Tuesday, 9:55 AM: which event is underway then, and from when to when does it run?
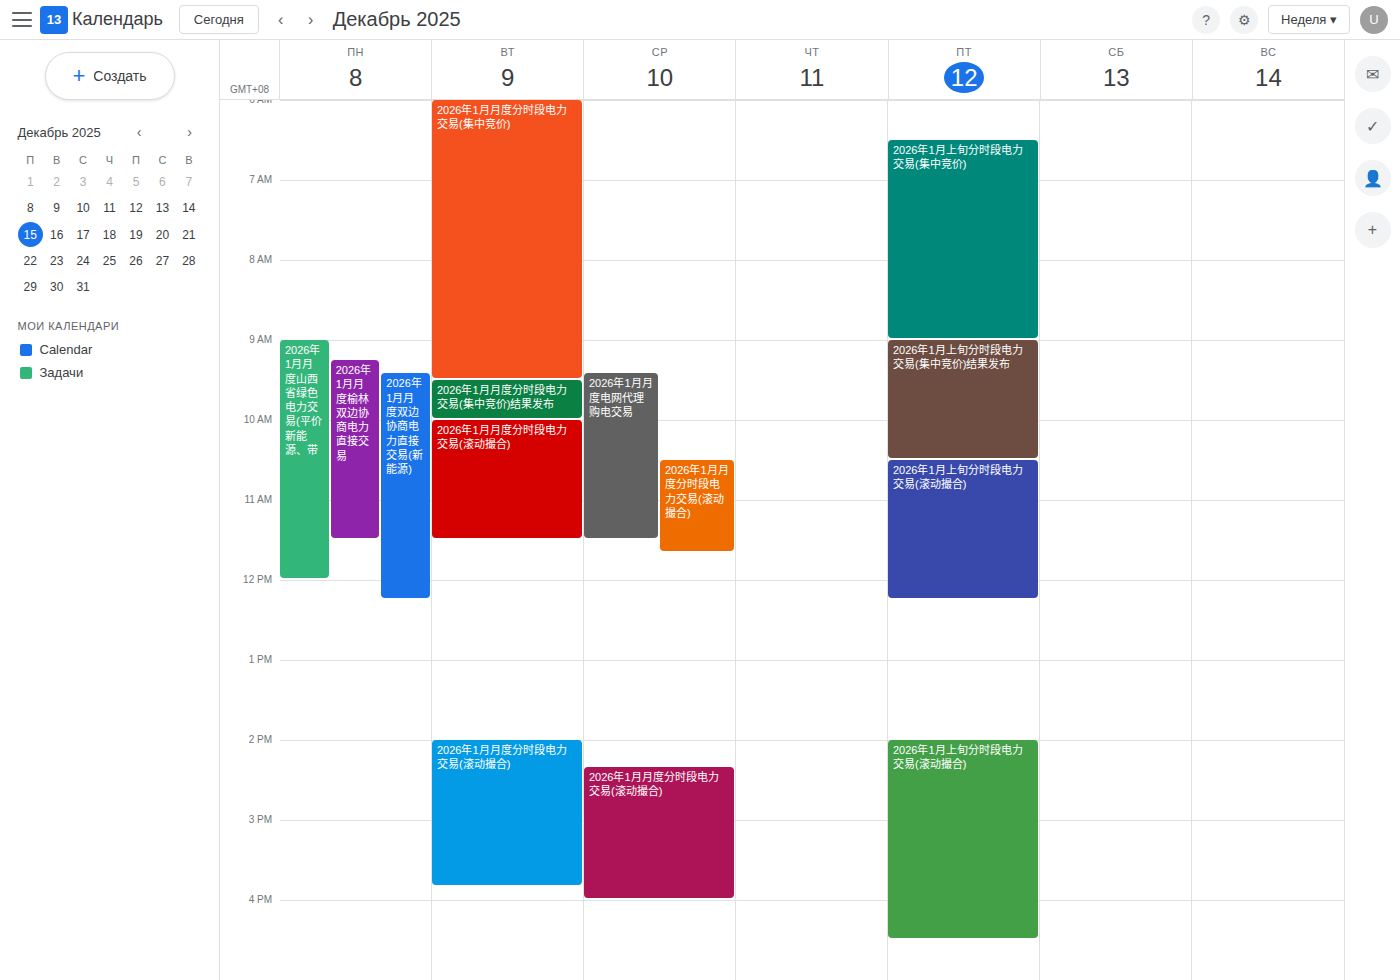
"2026年1月月度分时段电力交易(集中竞价)结果发布", 9:30 AM to 10:00 AM